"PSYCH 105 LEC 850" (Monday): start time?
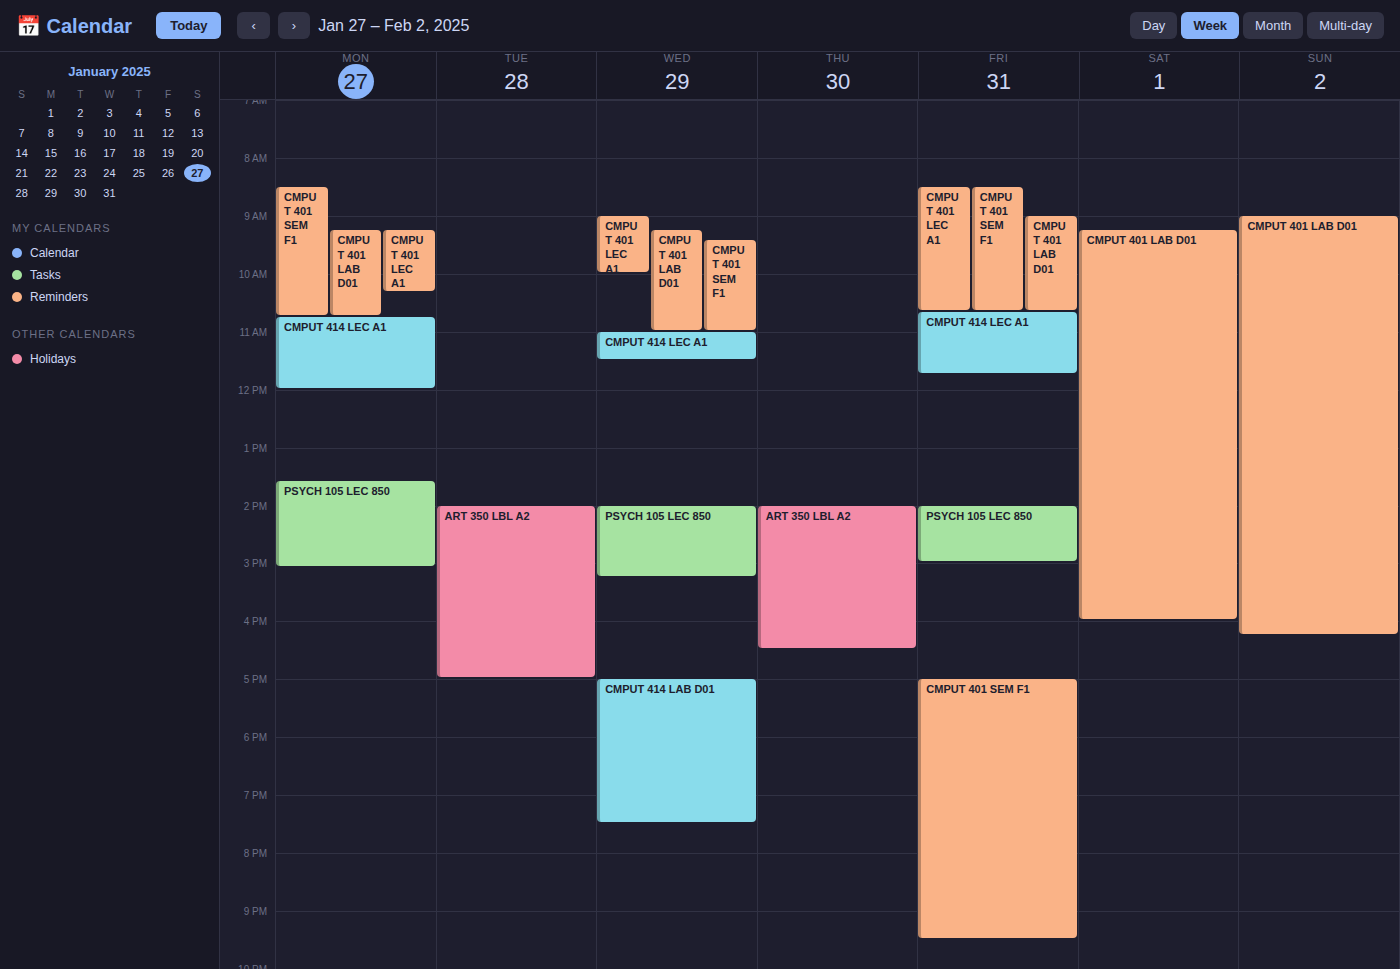
1:35 PM